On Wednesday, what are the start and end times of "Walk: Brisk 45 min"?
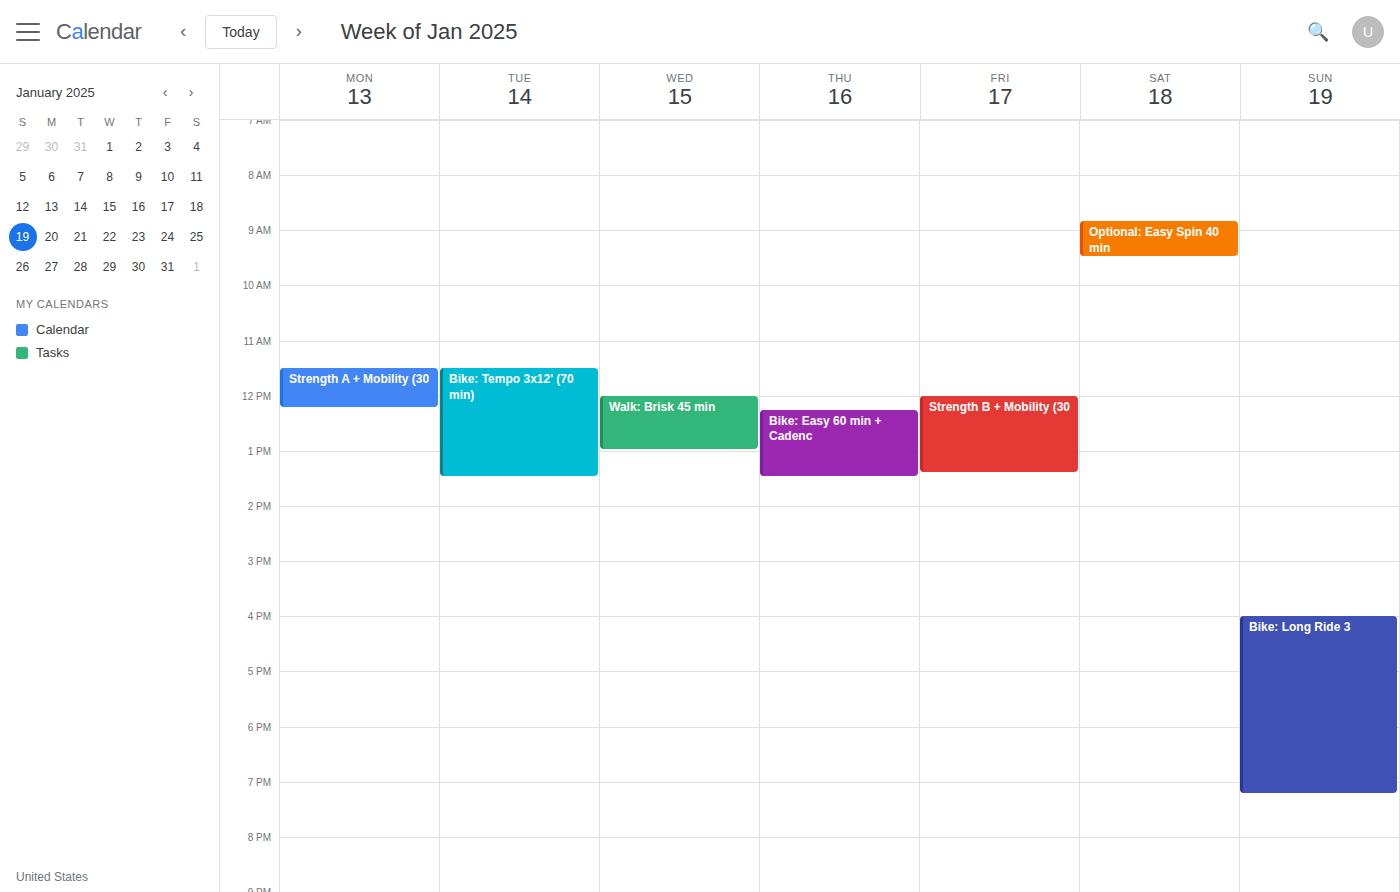
12:00 PM to 1:00 PM